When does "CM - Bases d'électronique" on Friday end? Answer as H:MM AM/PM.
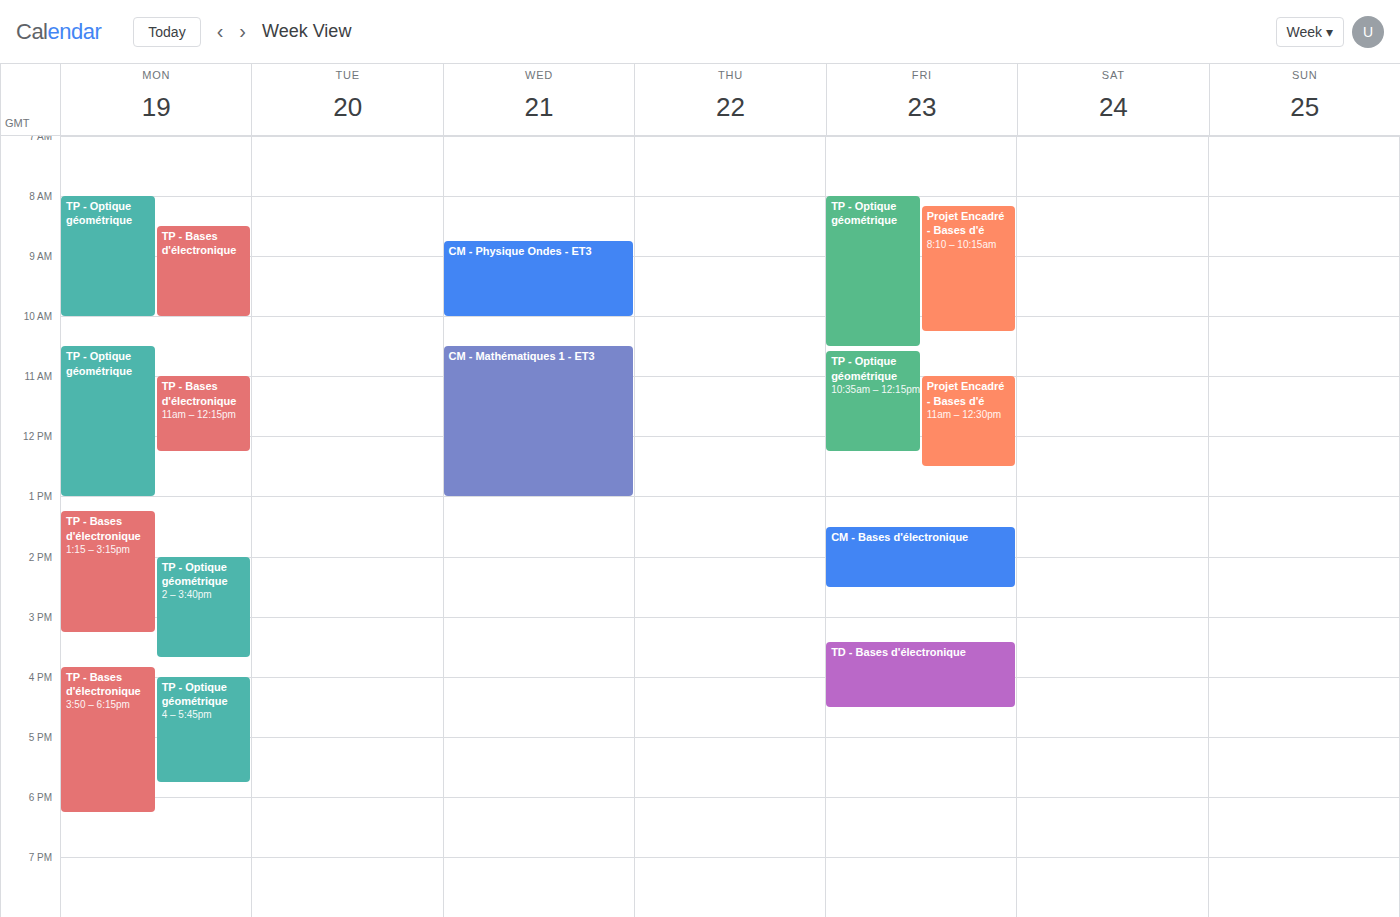
2:30 PM